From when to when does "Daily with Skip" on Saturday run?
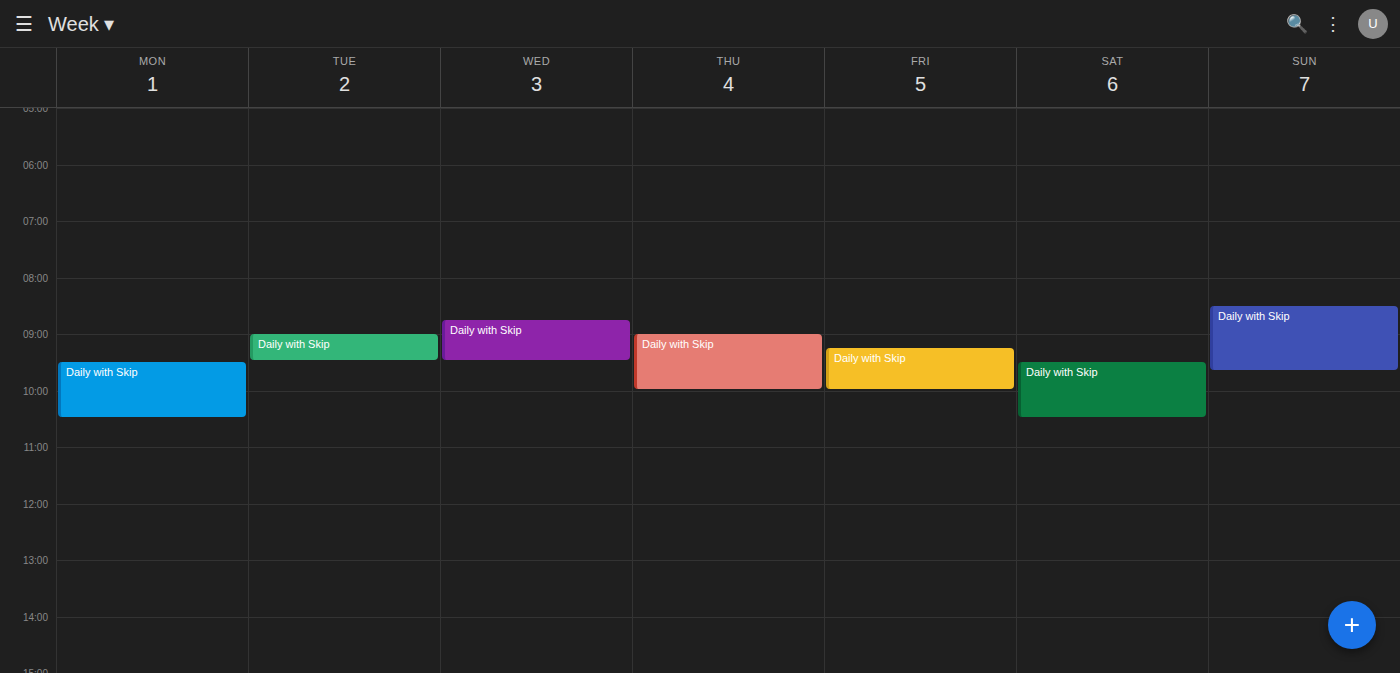
9:30 AM to 10:30 AM